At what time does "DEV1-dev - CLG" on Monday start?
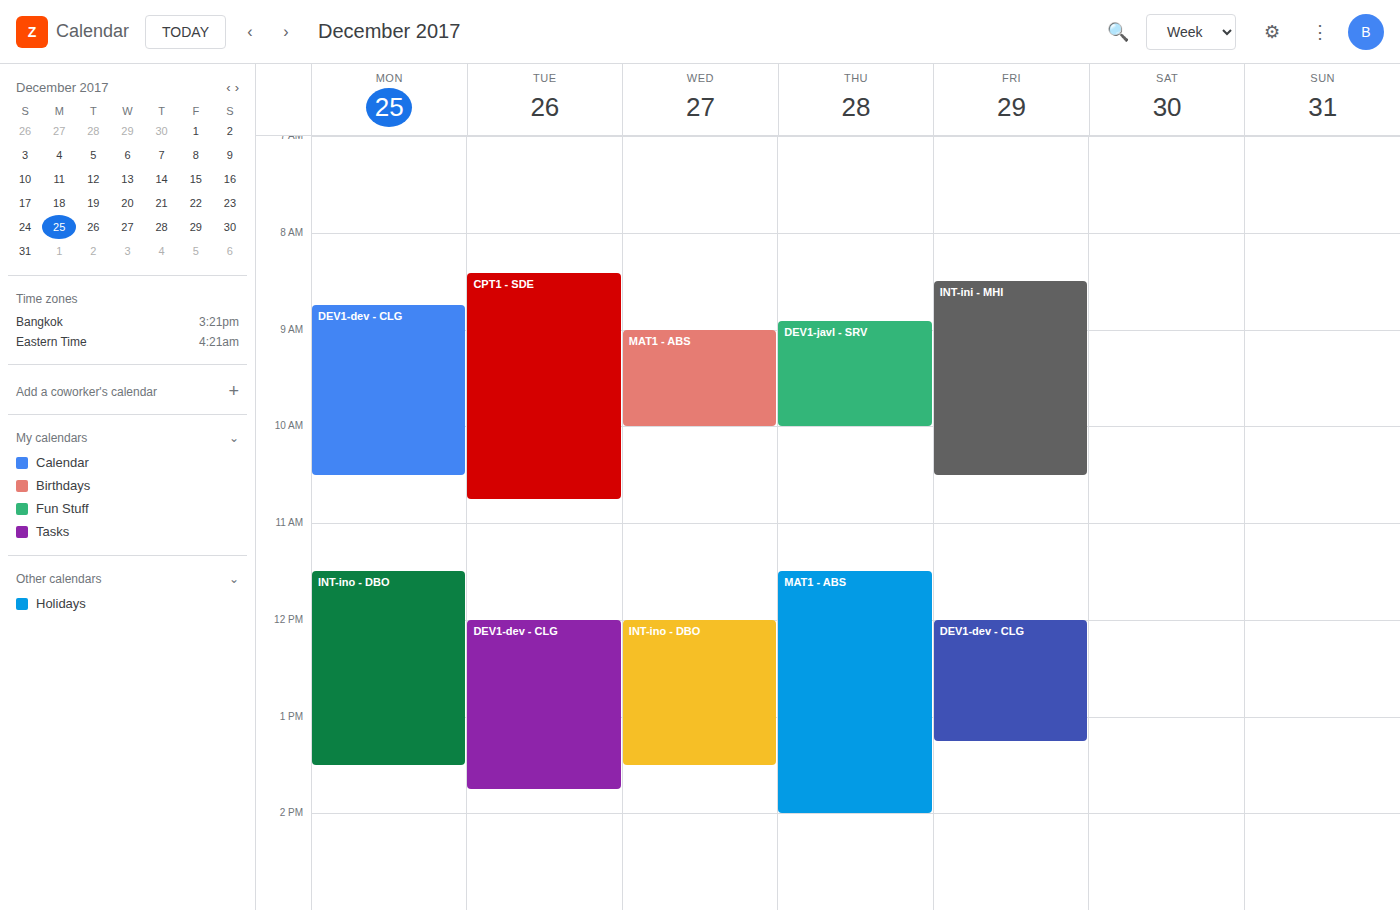
8:45 AM